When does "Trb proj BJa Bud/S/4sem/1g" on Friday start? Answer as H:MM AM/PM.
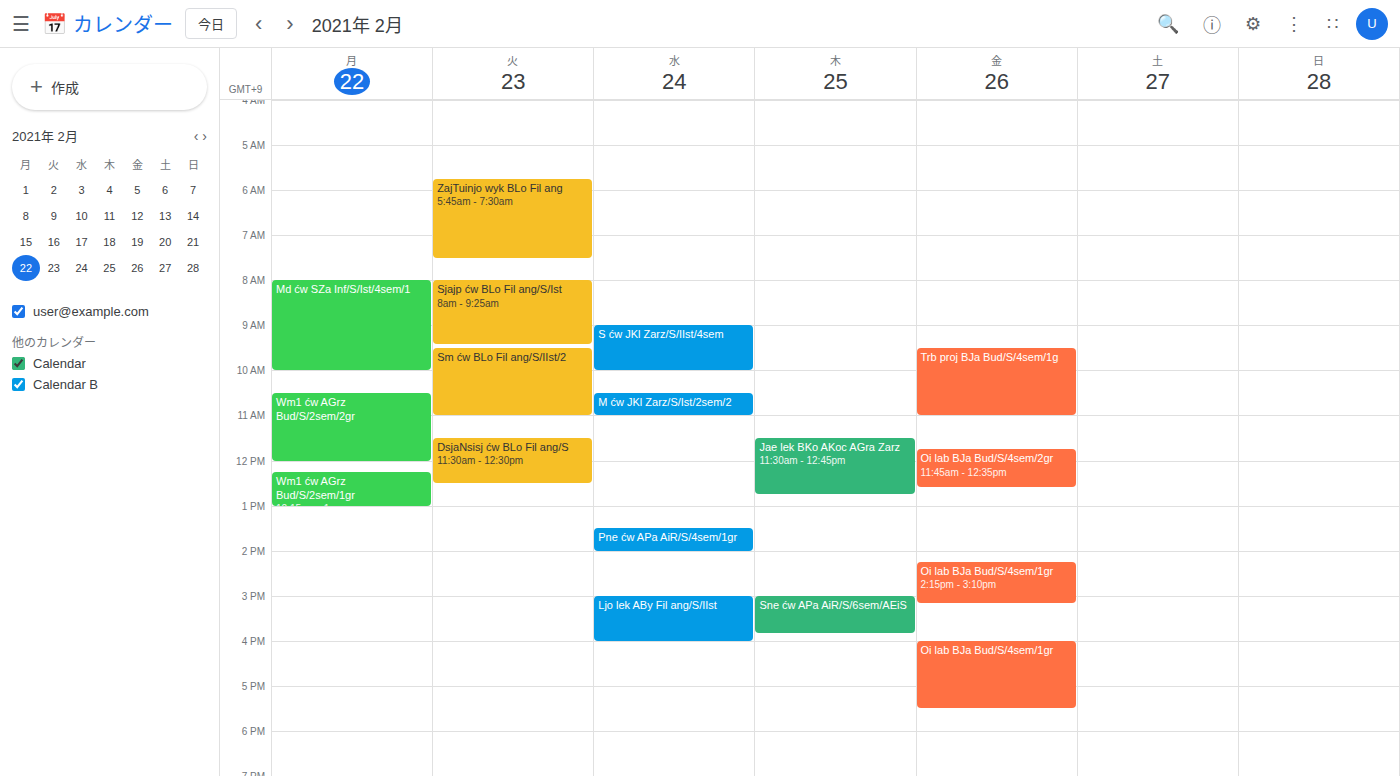
9:30 AM